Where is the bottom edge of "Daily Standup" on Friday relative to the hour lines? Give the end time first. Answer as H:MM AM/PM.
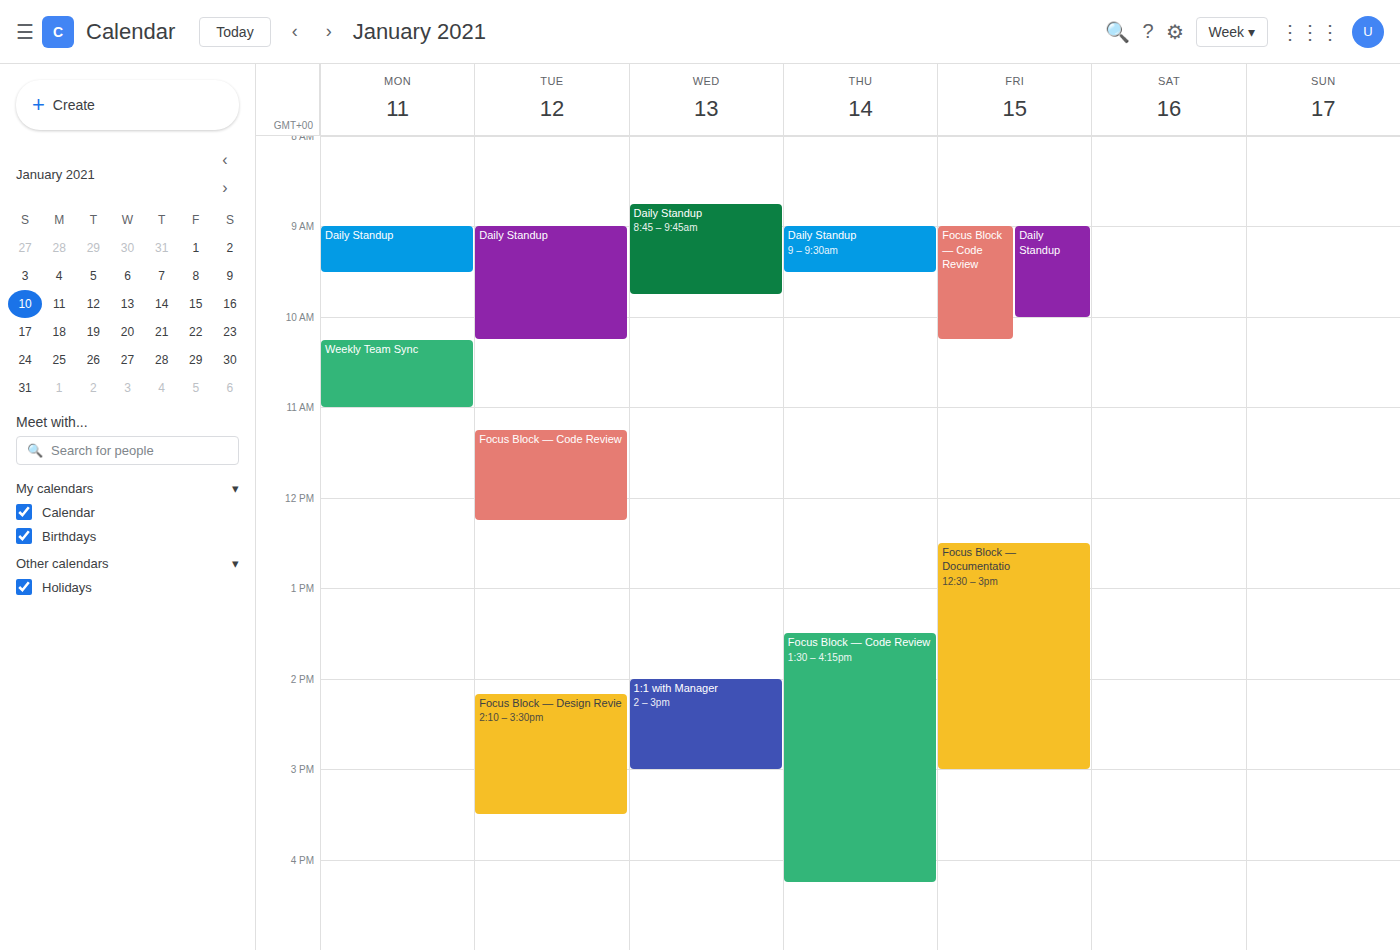
10:00 AM -- exactly on the 10 AM line.